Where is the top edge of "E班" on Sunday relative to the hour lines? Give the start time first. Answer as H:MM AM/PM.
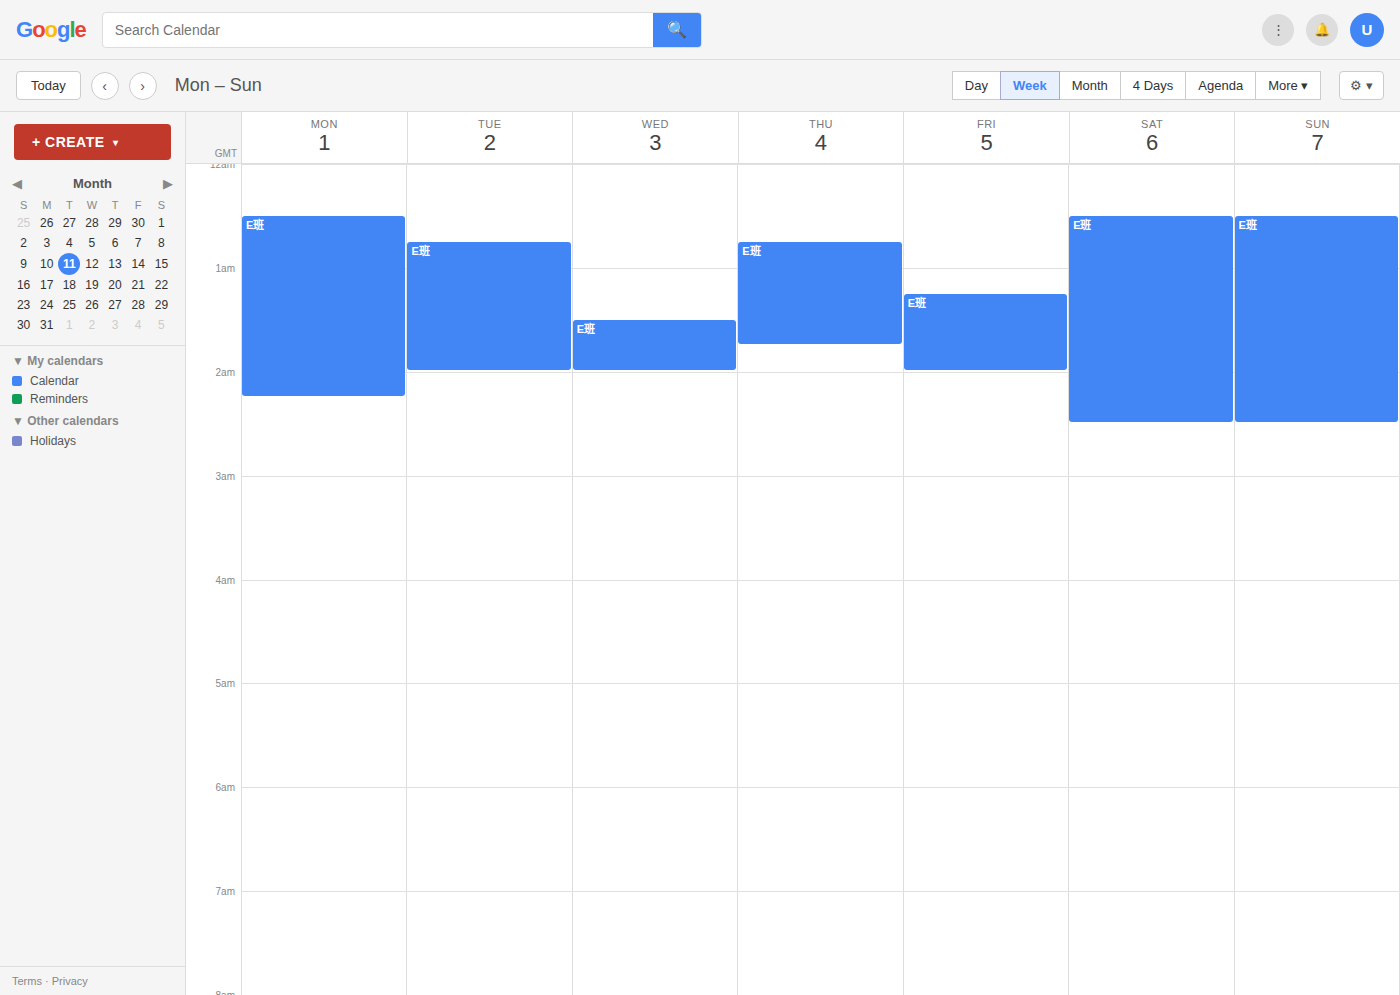
12:30 AM -- halfway between the 12 AM and 1 AM lines.